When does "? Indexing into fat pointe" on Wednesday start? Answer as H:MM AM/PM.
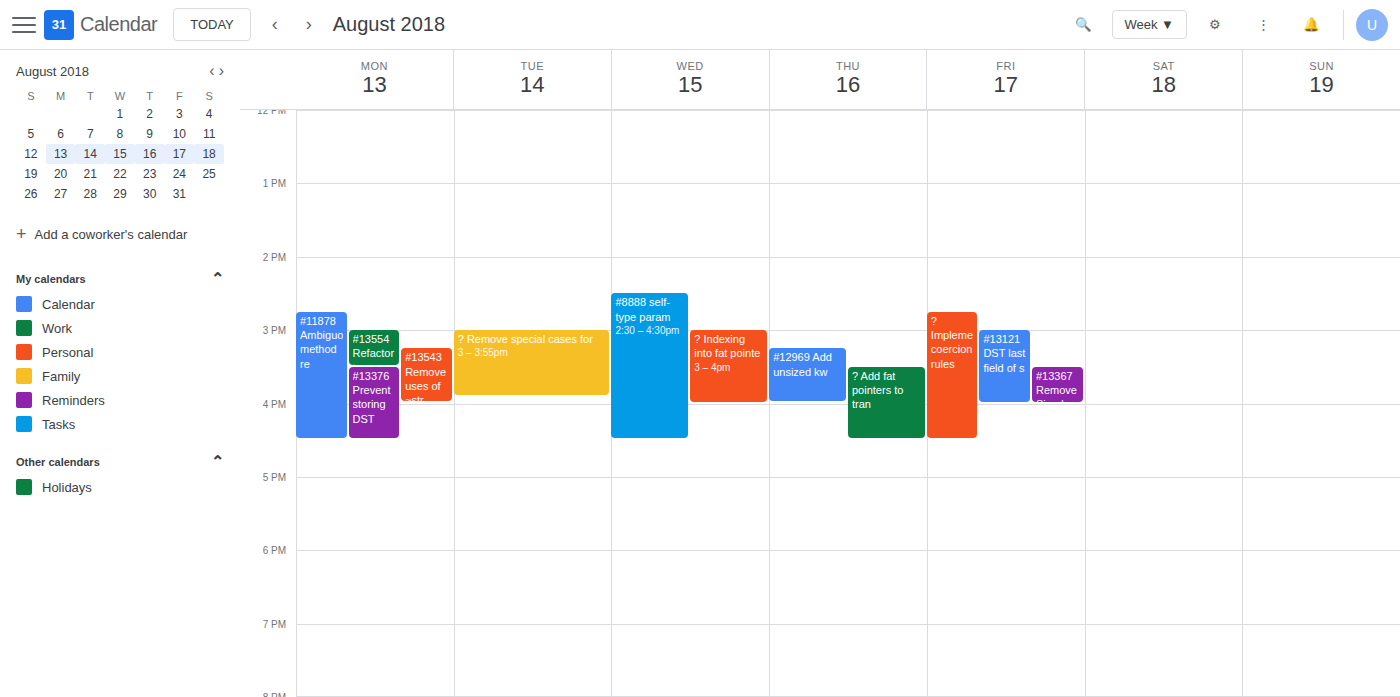
3:00 PM